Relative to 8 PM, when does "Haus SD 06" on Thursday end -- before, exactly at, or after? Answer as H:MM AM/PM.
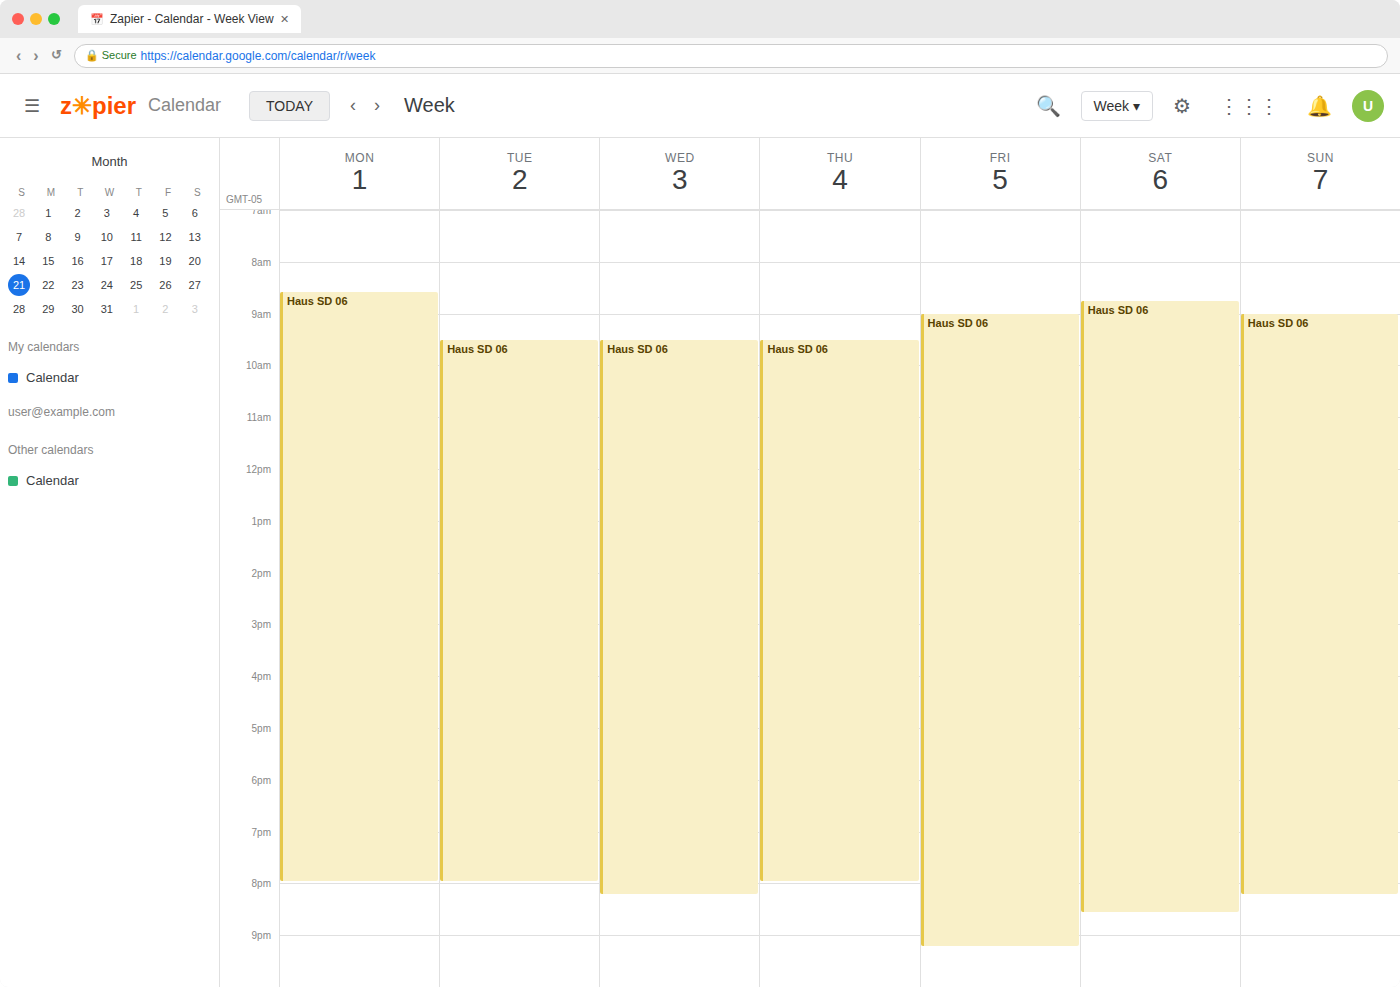
8:00 PM -- exactly at 8 PM, on the 8 PM line.